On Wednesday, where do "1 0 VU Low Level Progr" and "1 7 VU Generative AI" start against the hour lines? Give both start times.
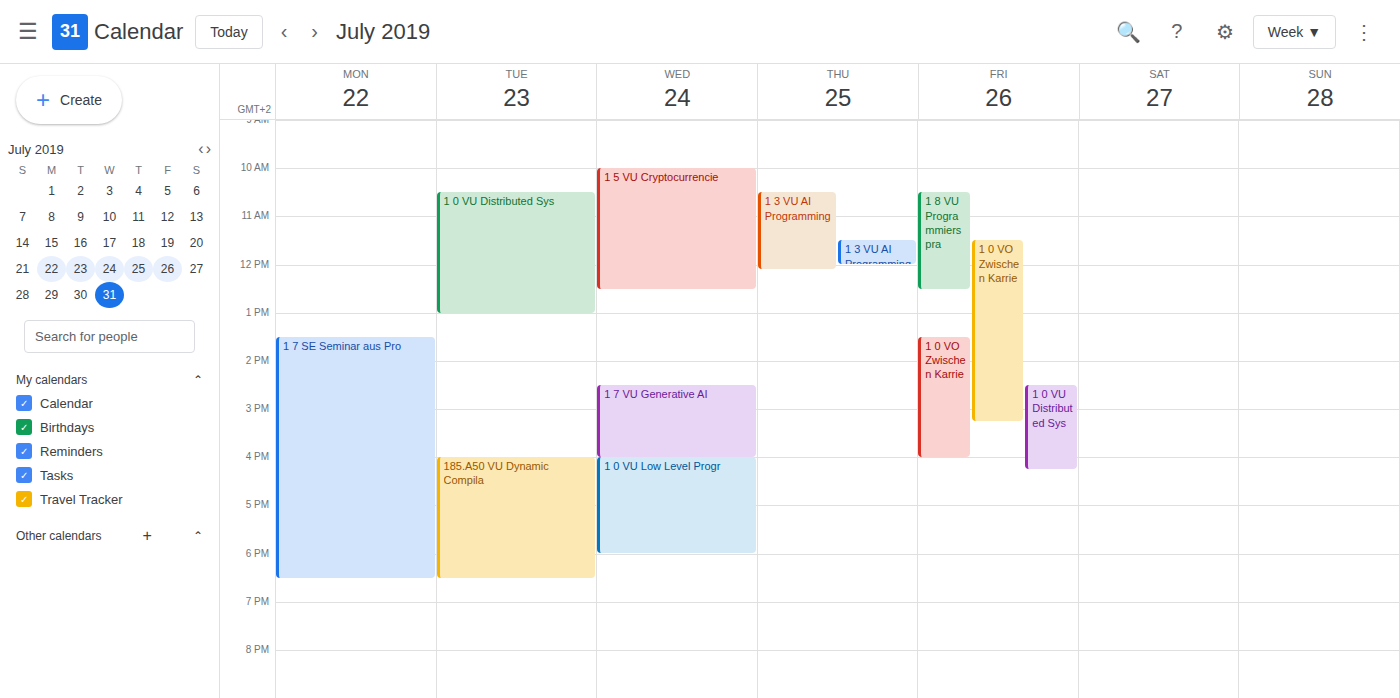
"1 0 VU Low Level Progr": 4:00 PM, exactly on the 4 PM line. "1 7 VU Generative AI": 2:30 PM, halfway between the 2 PM and 3 PM lines.